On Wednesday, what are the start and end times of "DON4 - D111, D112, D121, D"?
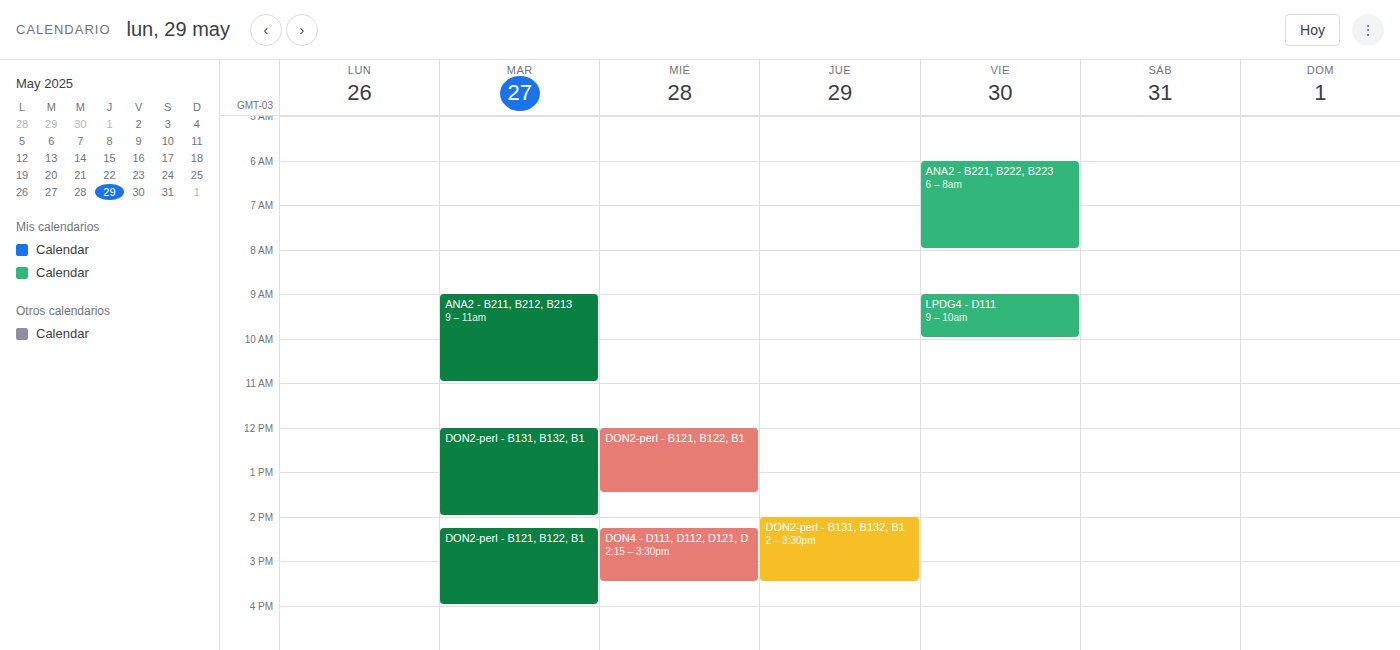
2:15 PM to 3:30 PM